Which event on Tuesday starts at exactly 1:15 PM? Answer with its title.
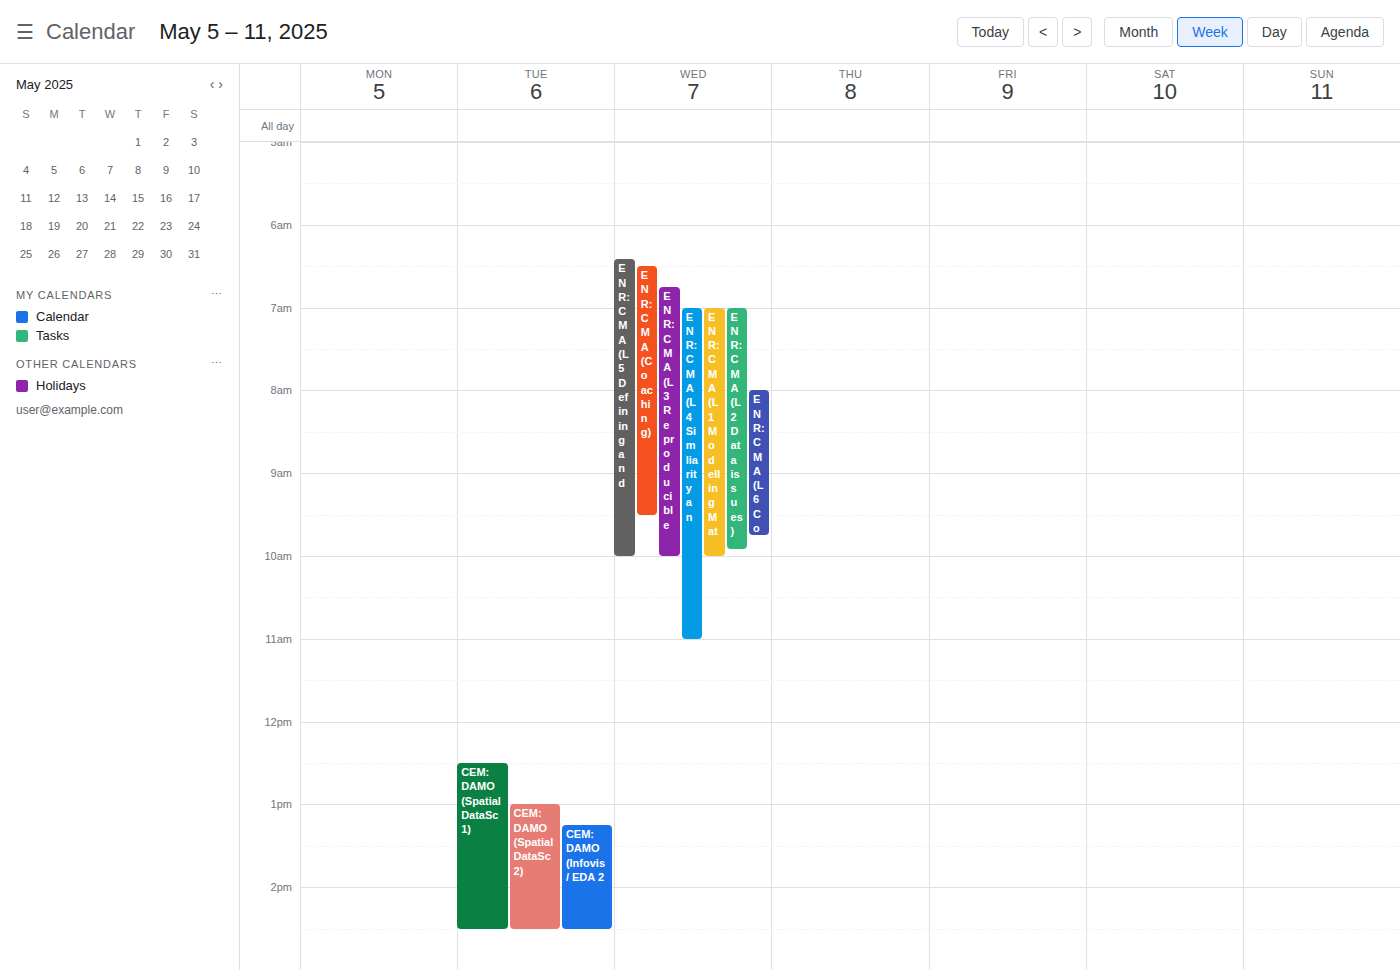
"CEM: DAMO (Infovis / EDA 2"